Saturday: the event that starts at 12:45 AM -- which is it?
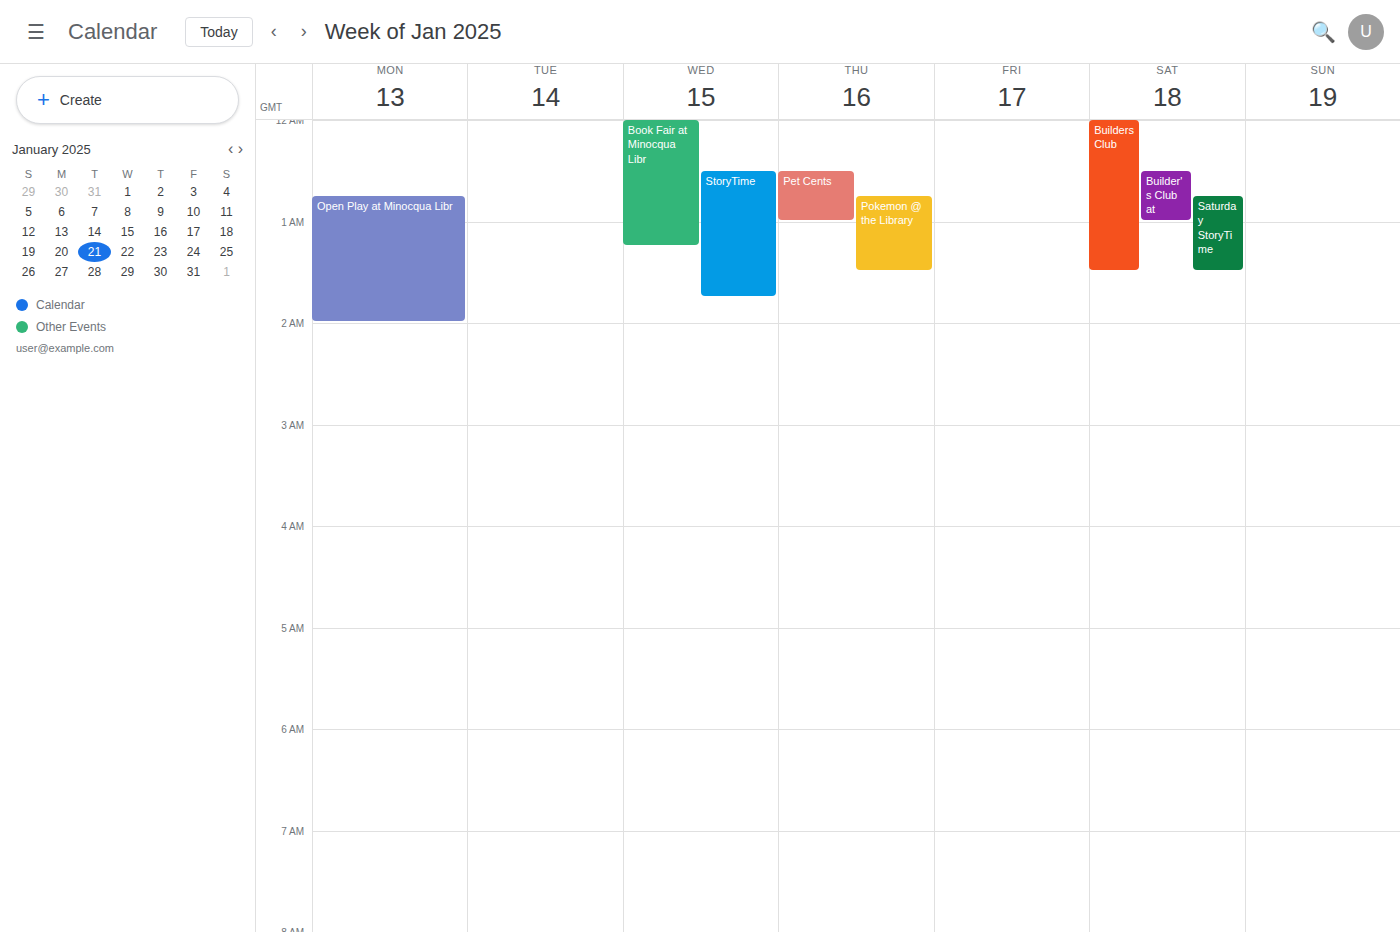
"Saturday StoryTime"